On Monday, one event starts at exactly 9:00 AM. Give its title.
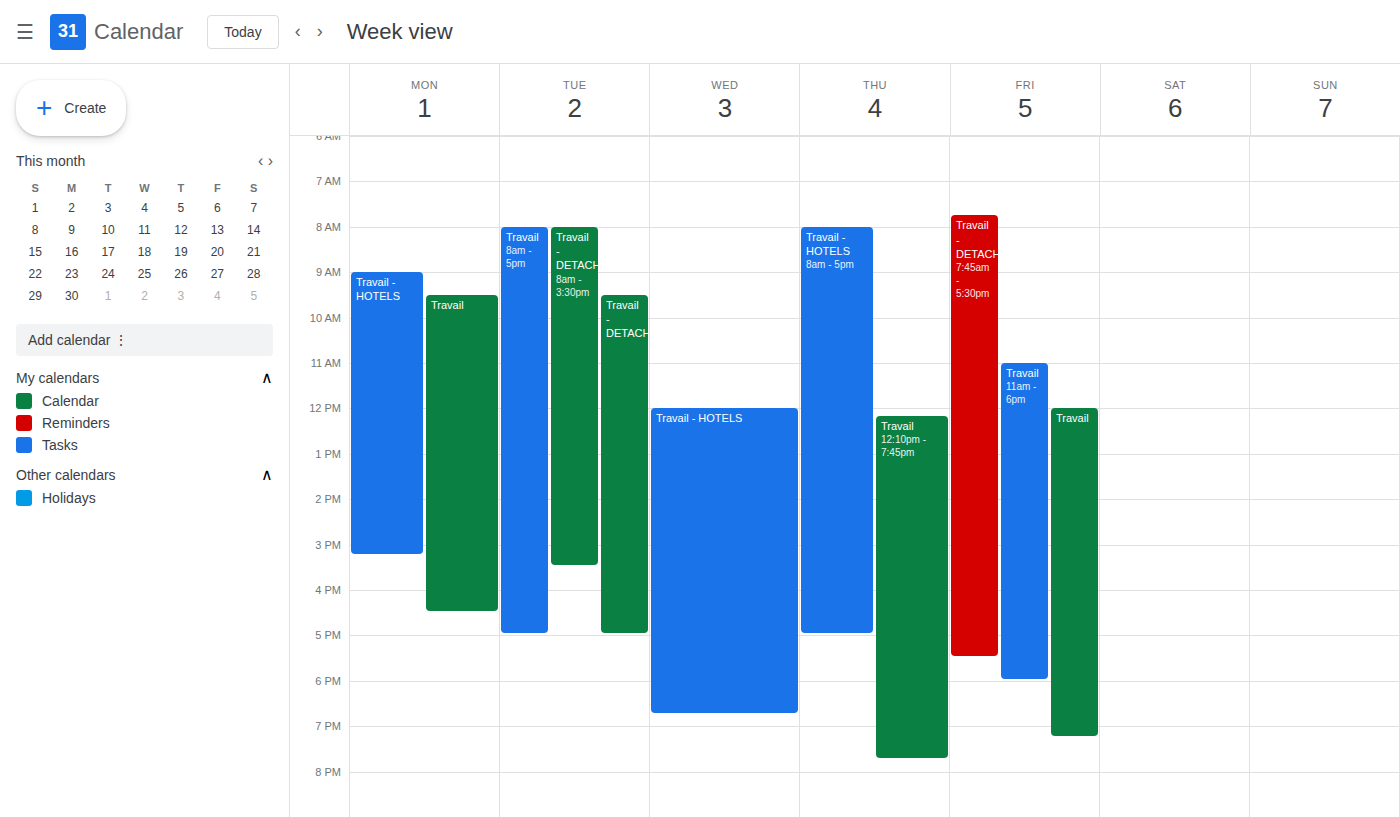
"Travail - HOTELS"